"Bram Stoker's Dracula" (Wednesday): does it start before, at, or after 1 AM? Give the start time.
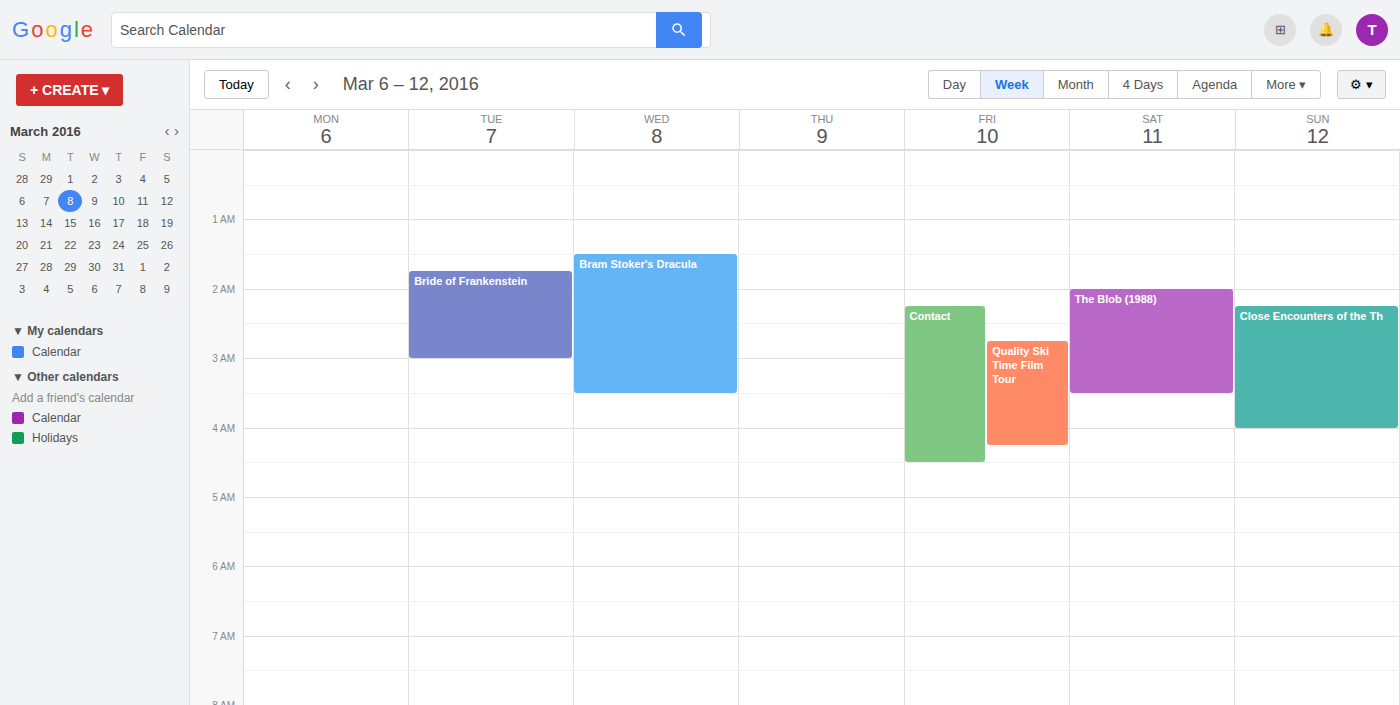
1:30 AM -- after 1 AM, 30 minutes below the 1 AM line.